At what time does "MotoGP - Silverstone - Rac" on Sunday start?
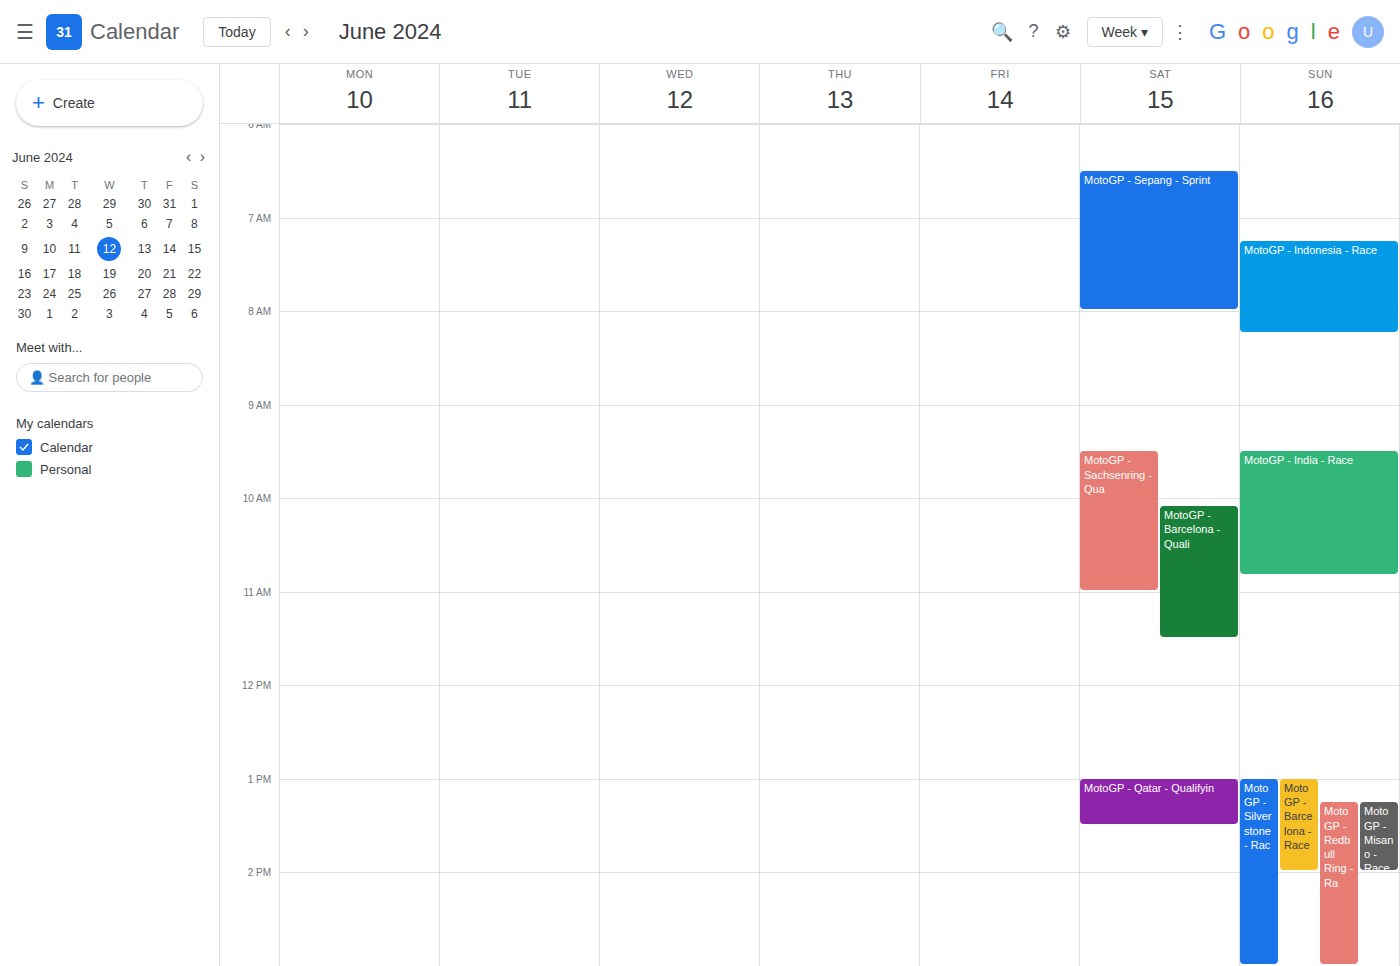
1:00 PM